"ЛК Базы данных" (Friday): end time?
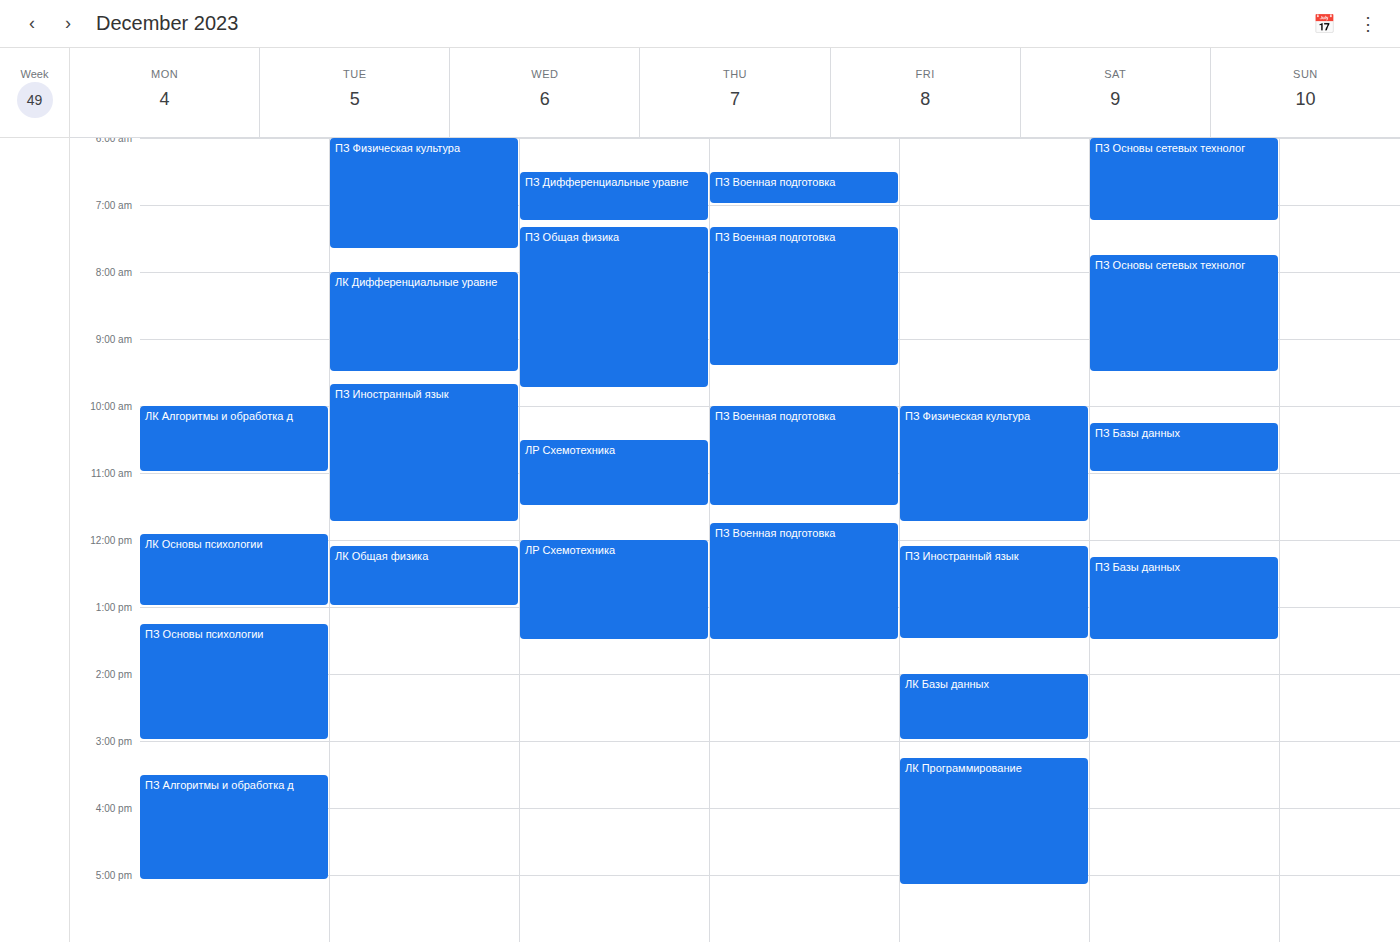
3:00 PM